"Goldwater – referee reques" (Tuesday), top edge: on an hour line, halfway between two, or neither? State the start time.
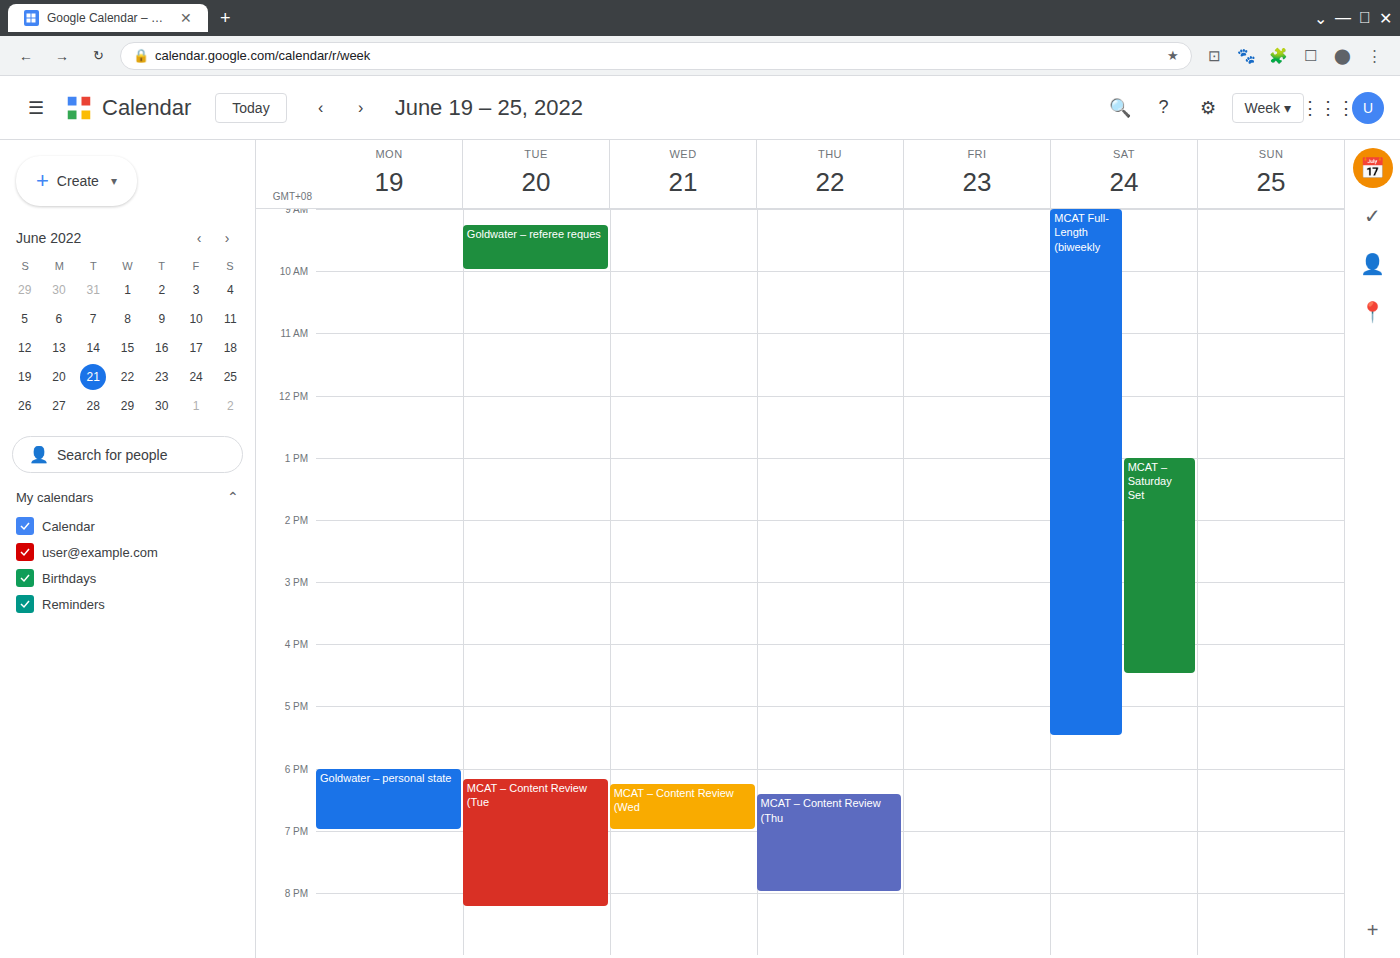
9:15 AM -- neither: a quarter of the way from the 9 AM line to the 10 AM line.